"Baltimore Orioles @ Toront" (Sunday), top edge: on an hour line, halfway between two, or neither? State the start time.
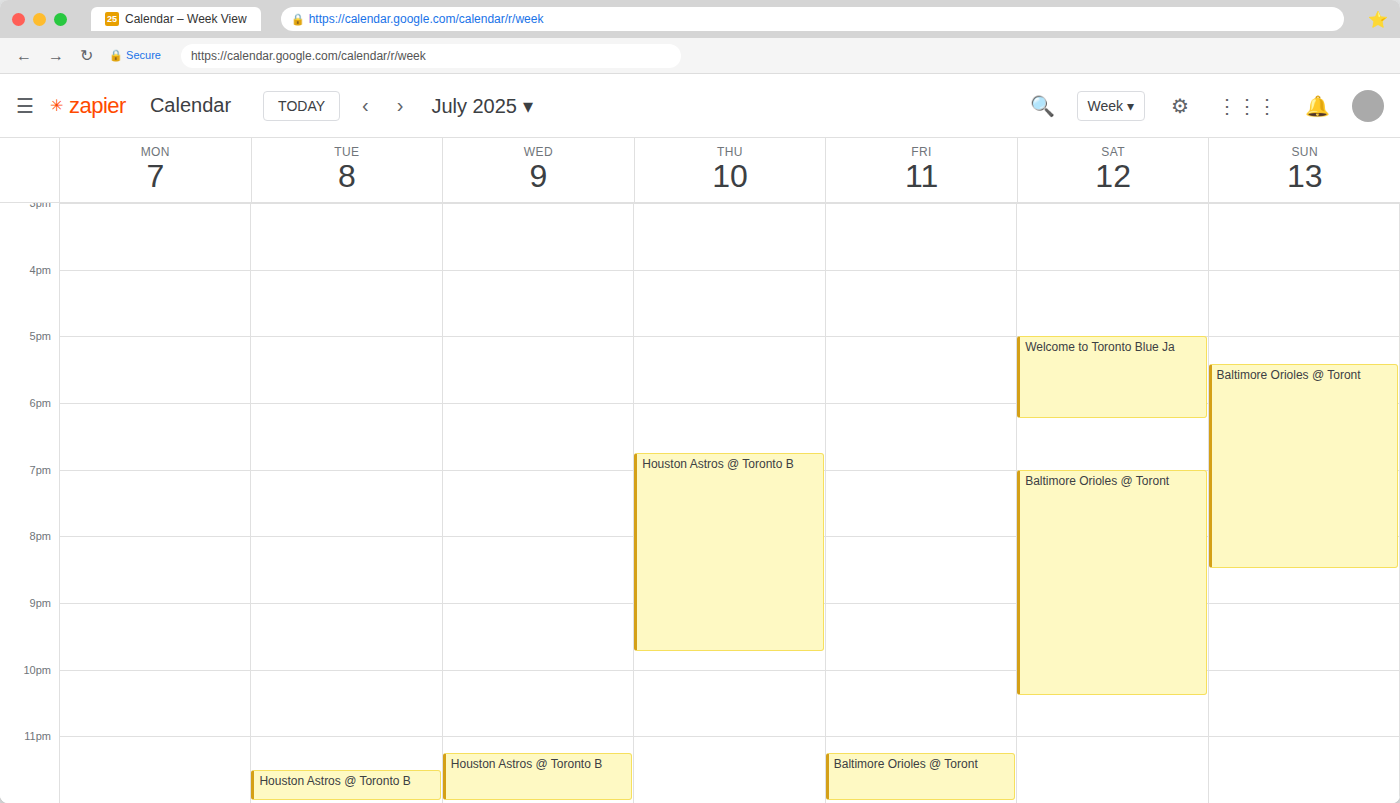
5:25 PM -- neither: 25 minutes below the 5 PM line and 35 minutes above the 6 PM line.